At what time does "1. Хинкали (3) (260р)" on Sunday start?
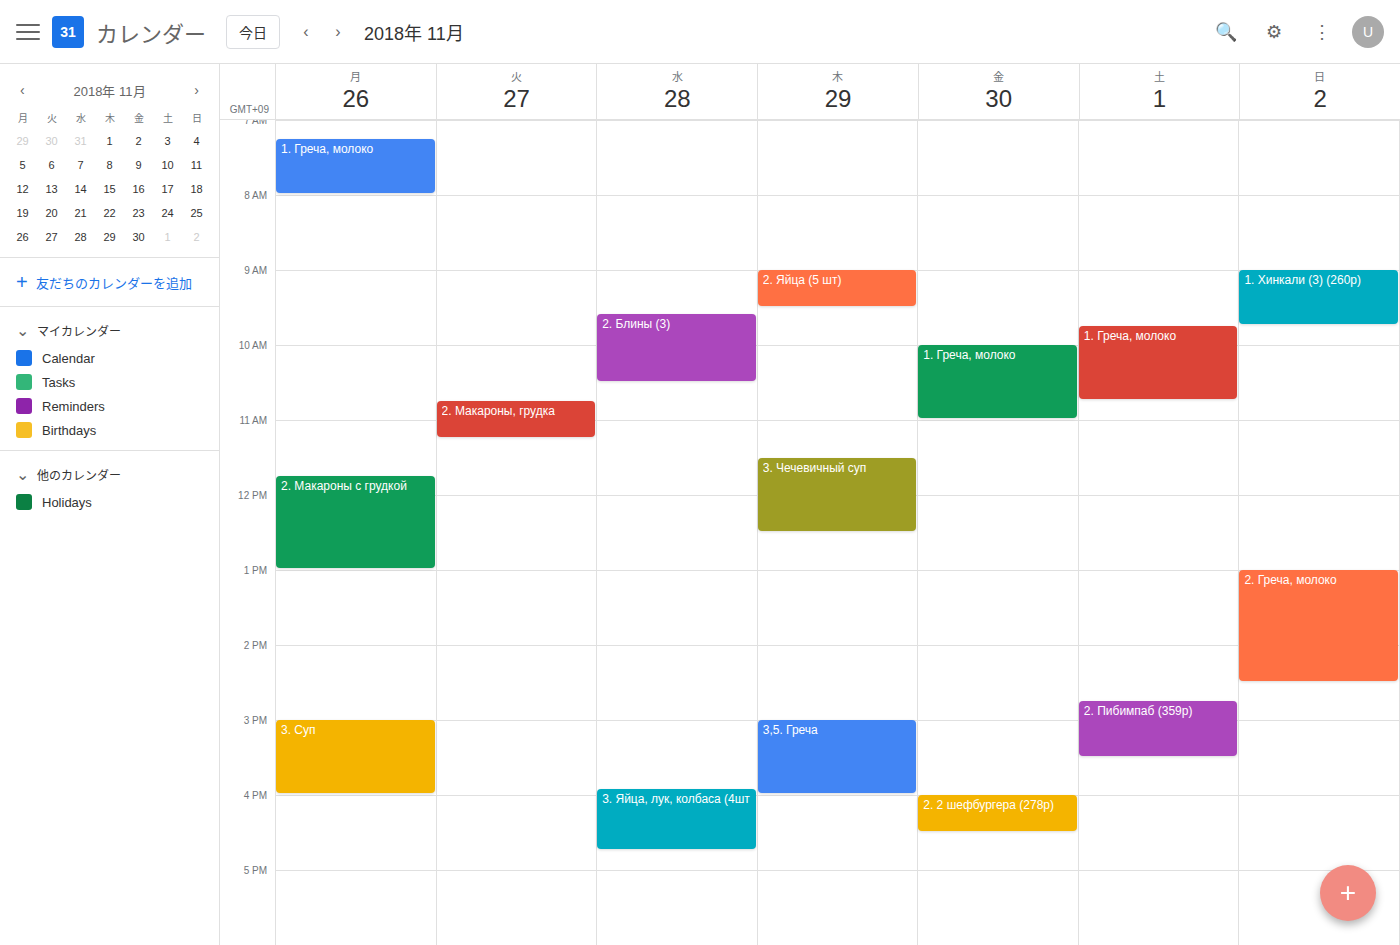
9:00 AM